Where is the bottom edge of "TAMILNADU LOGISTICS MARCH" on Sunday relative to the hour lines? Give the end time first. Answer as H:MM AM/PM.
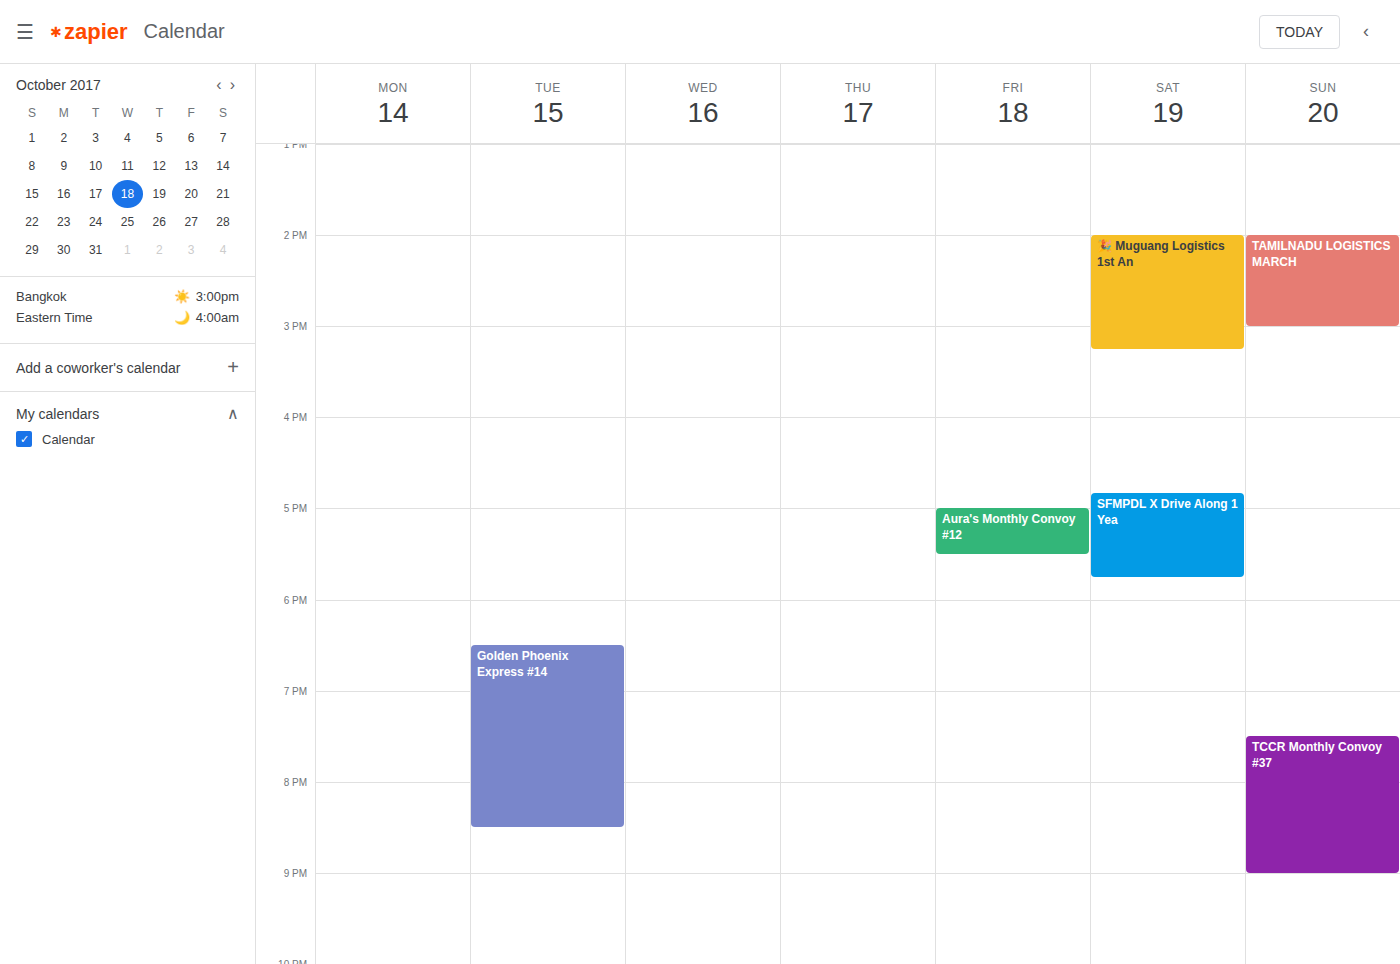
3:00 PM -- exactly on the 3 PM line.